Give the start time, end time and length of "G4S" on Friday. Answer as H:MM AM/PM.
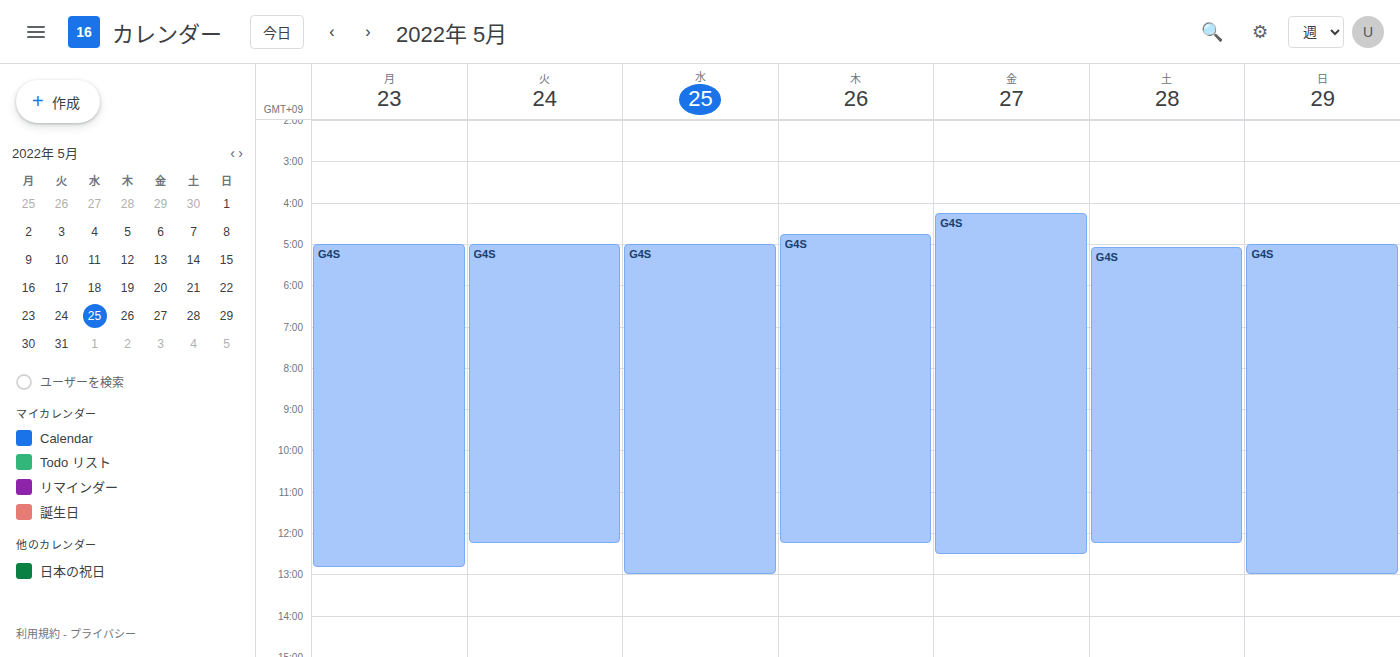
4:15 AM to 12:30 PM, 8 hours 15 minutes